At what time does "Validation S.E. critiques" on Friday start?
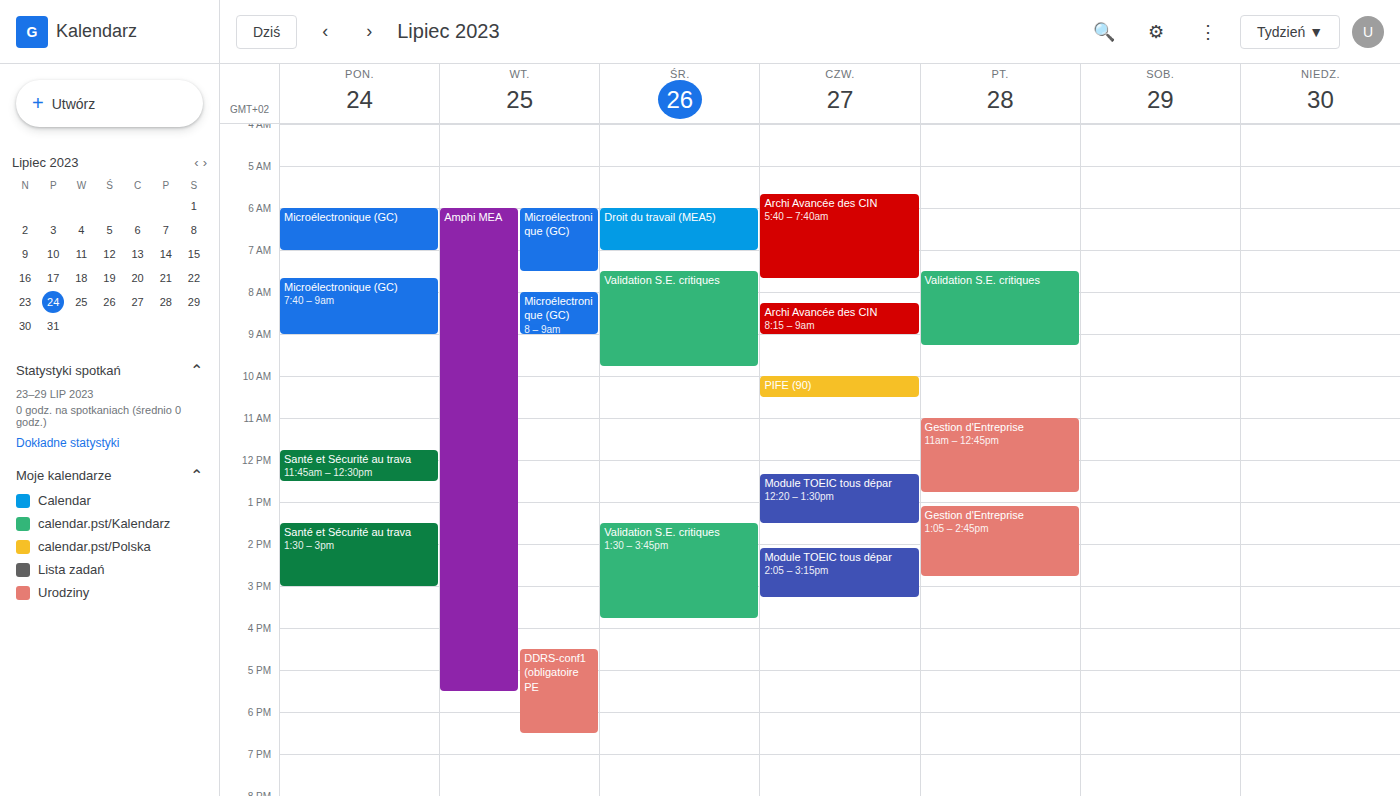
07:30